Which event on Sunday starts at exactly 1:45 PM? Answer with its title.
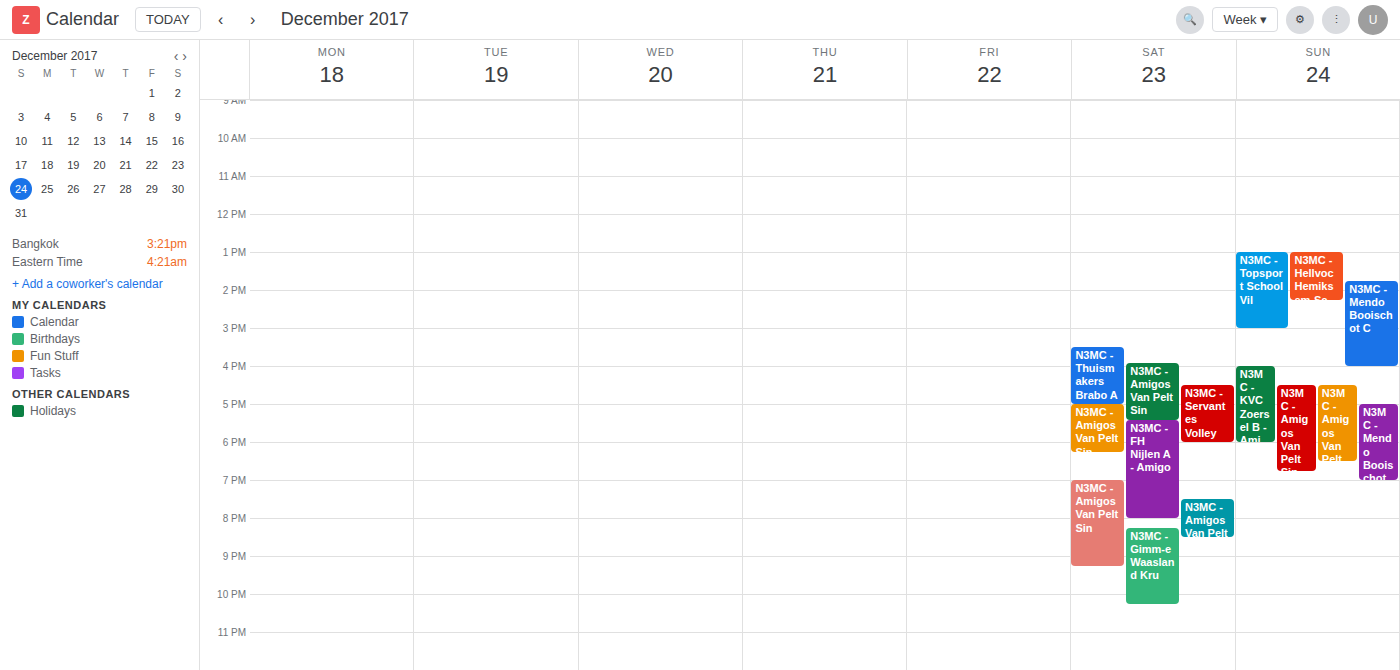
"N3MC - Mendo Booischot C"